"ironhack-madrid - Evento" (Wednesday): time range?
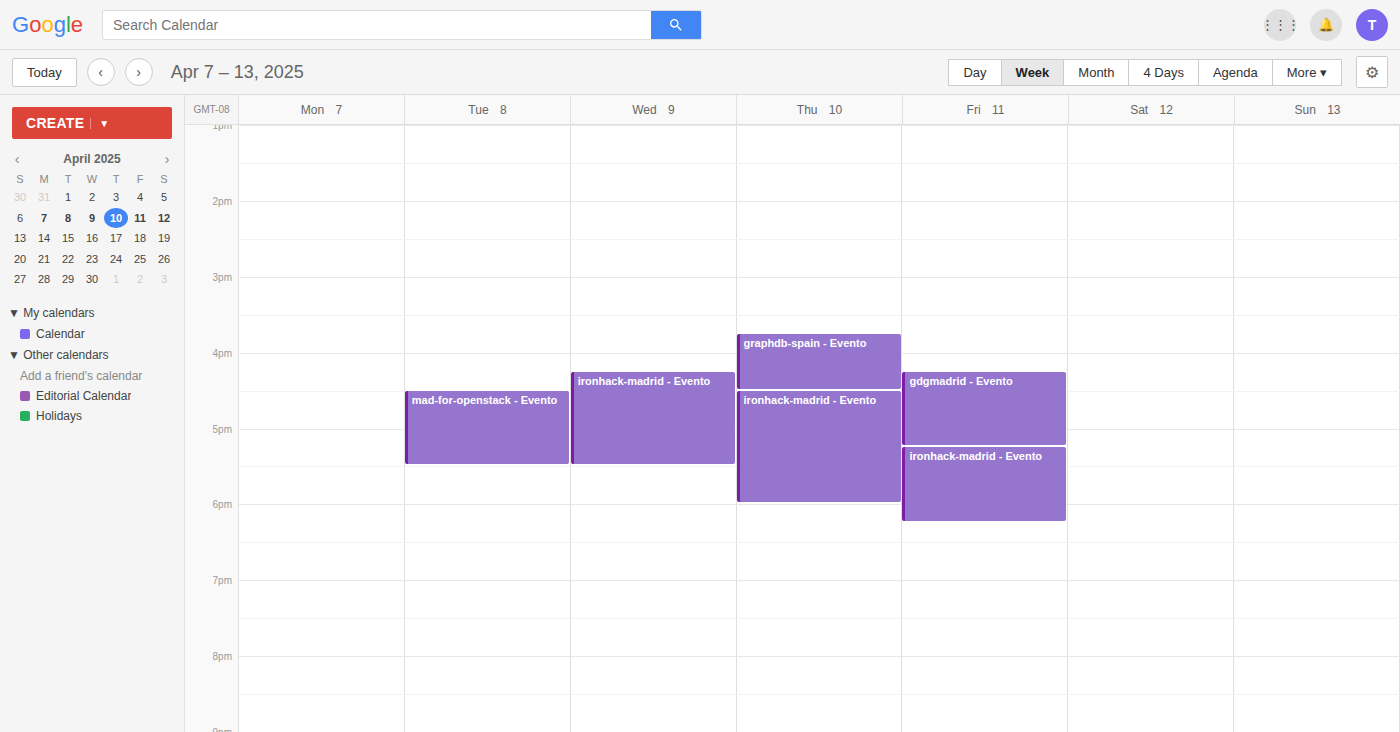
4:15 PM to 5:30 PM